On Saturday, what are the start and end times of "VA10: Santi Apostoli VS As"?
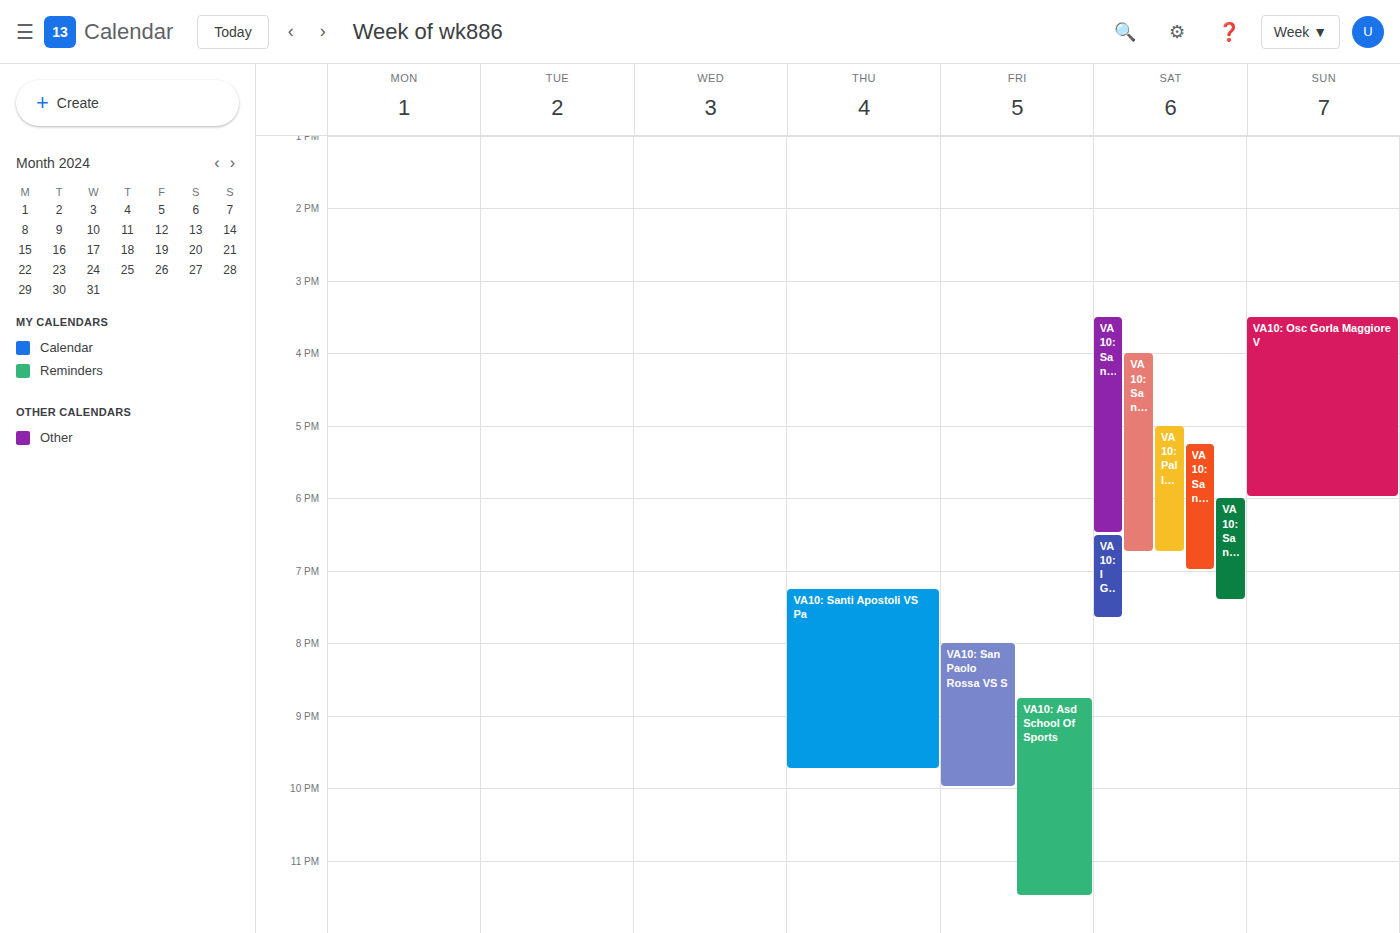
5:15 PM to 7:00 PM